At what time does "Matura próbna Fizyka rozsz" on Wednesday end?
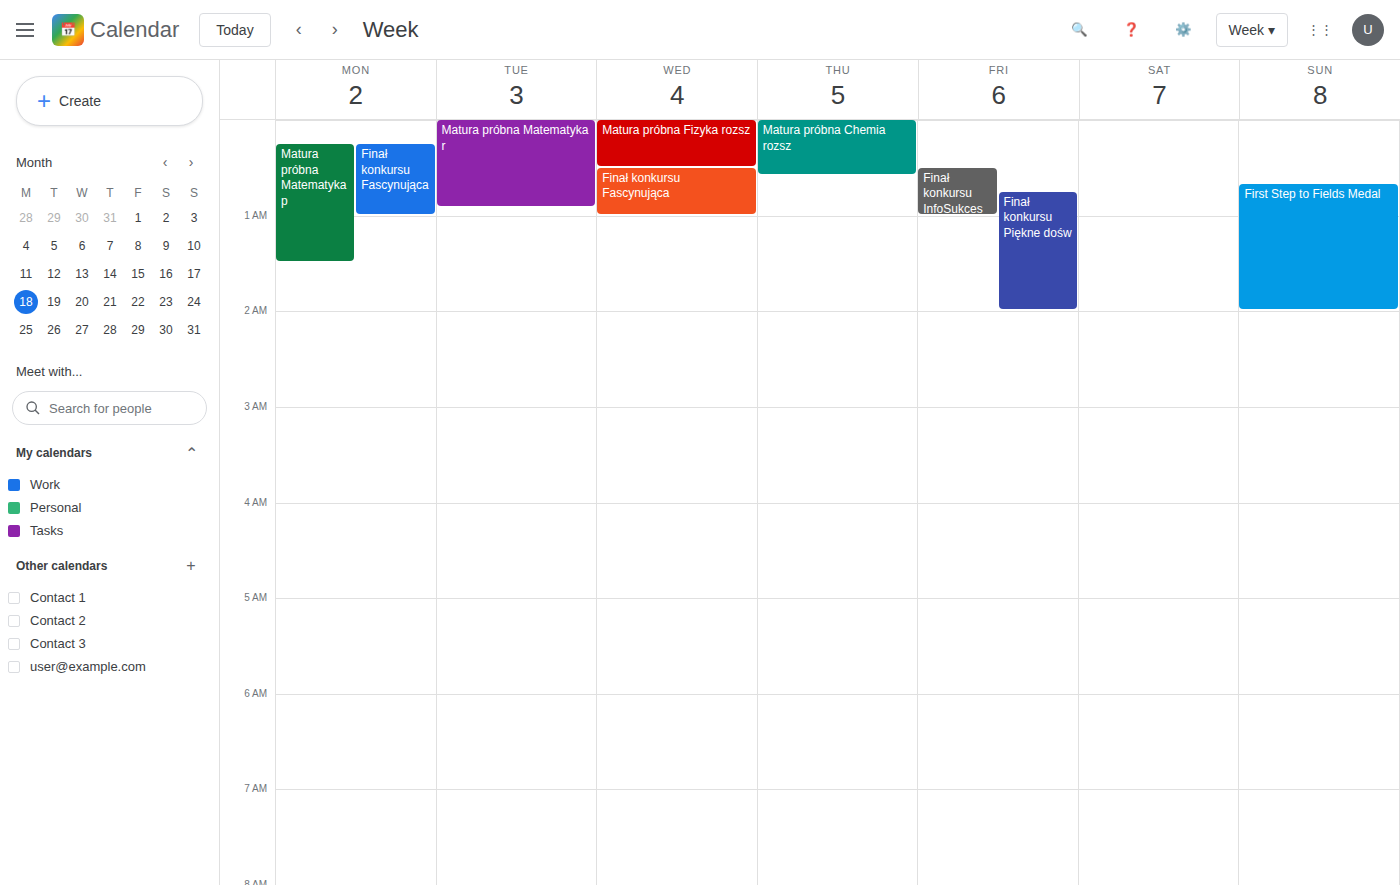
12:30 AM